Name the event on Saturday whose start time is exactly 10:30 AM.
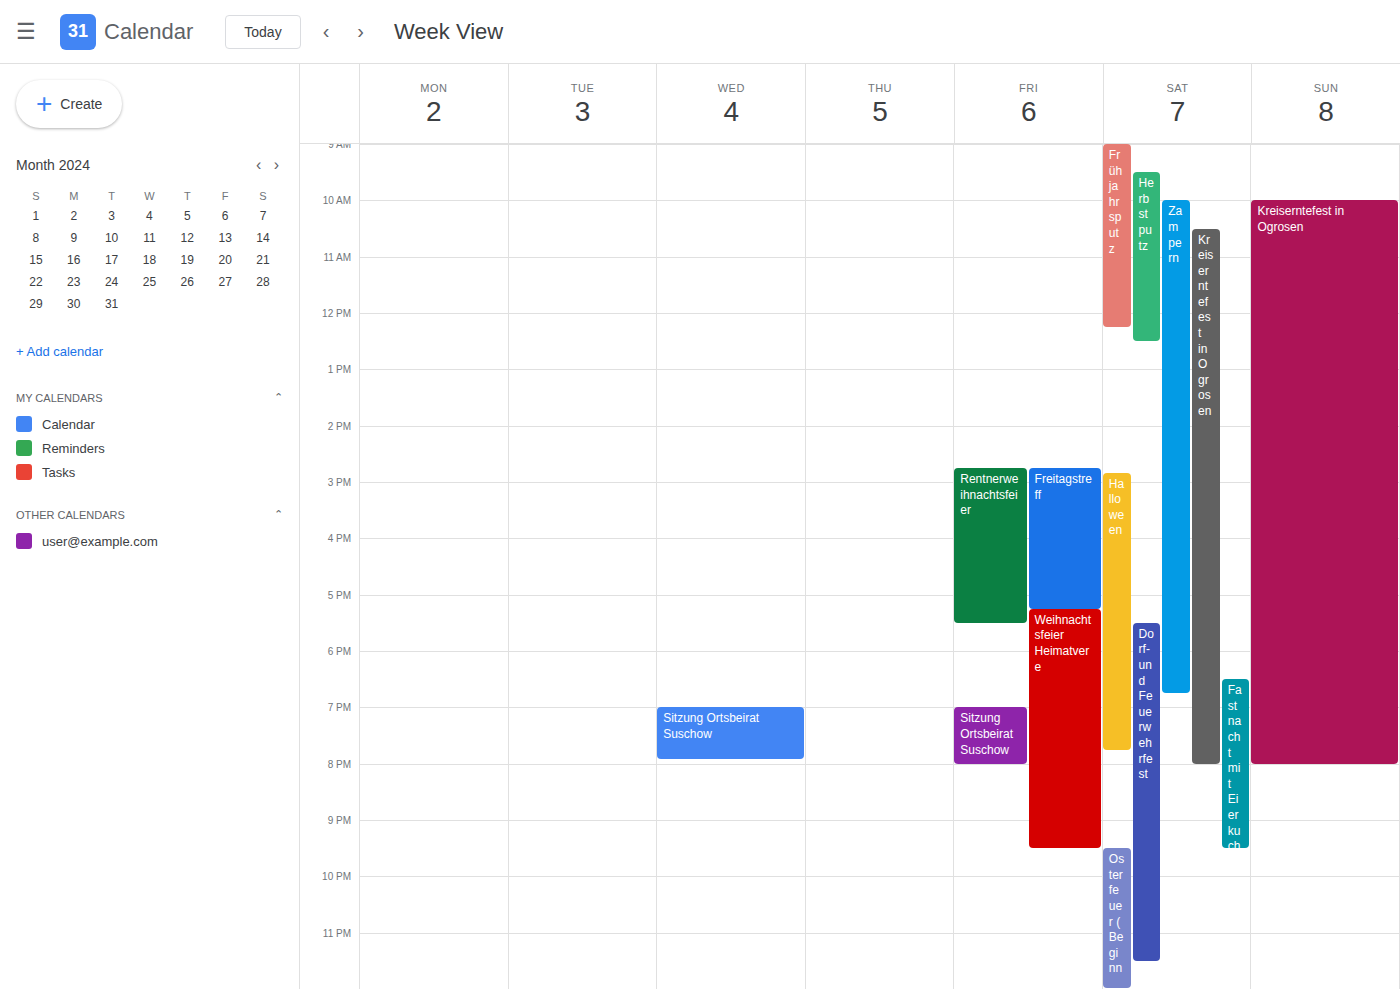
"Kreiserntefest in Ogrosen"